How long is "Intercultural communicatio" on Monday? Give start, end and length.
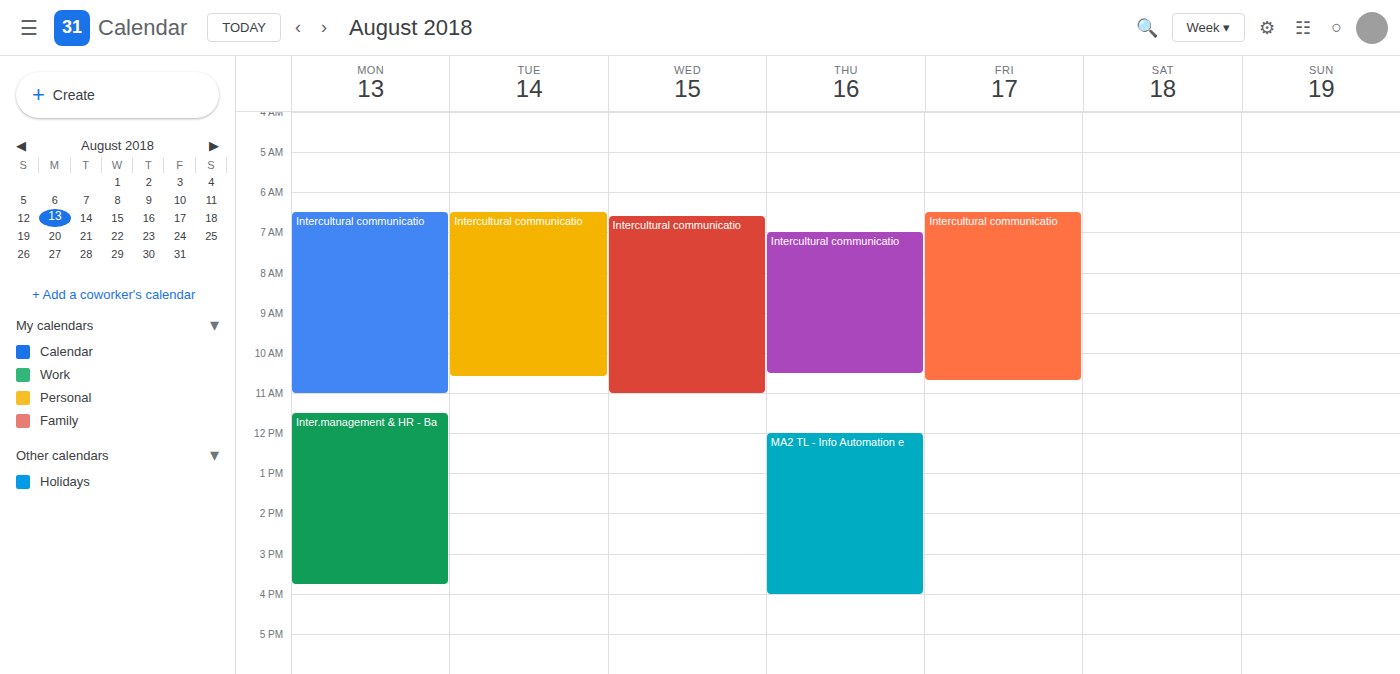
6:30 AM to 11:00 AM, 4 hours 30 minutes